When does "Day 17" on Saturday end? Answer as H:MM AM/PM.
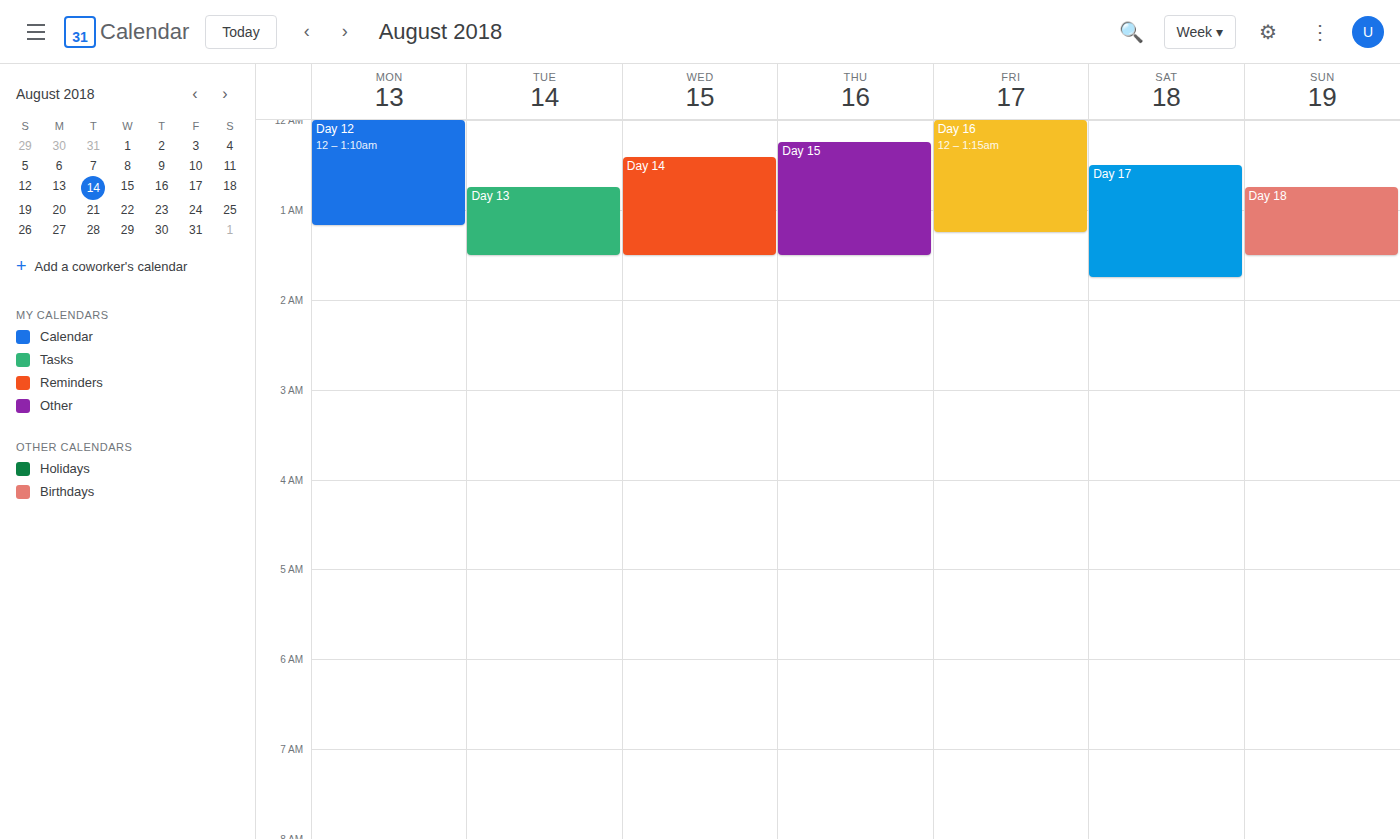
1:45 AM